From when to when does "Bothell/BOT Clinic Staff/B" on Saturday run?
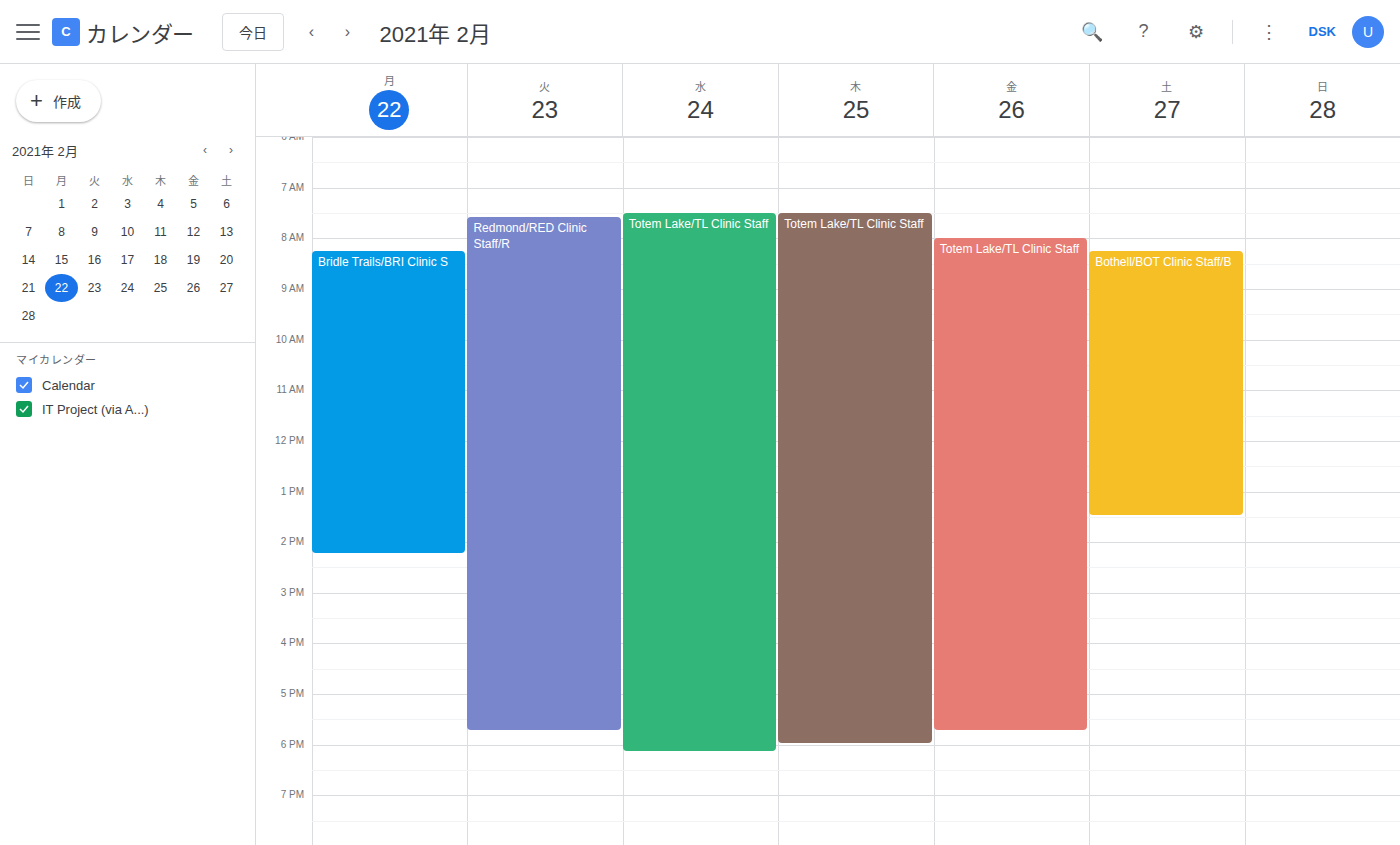
8:15 AM to 1:30 PM